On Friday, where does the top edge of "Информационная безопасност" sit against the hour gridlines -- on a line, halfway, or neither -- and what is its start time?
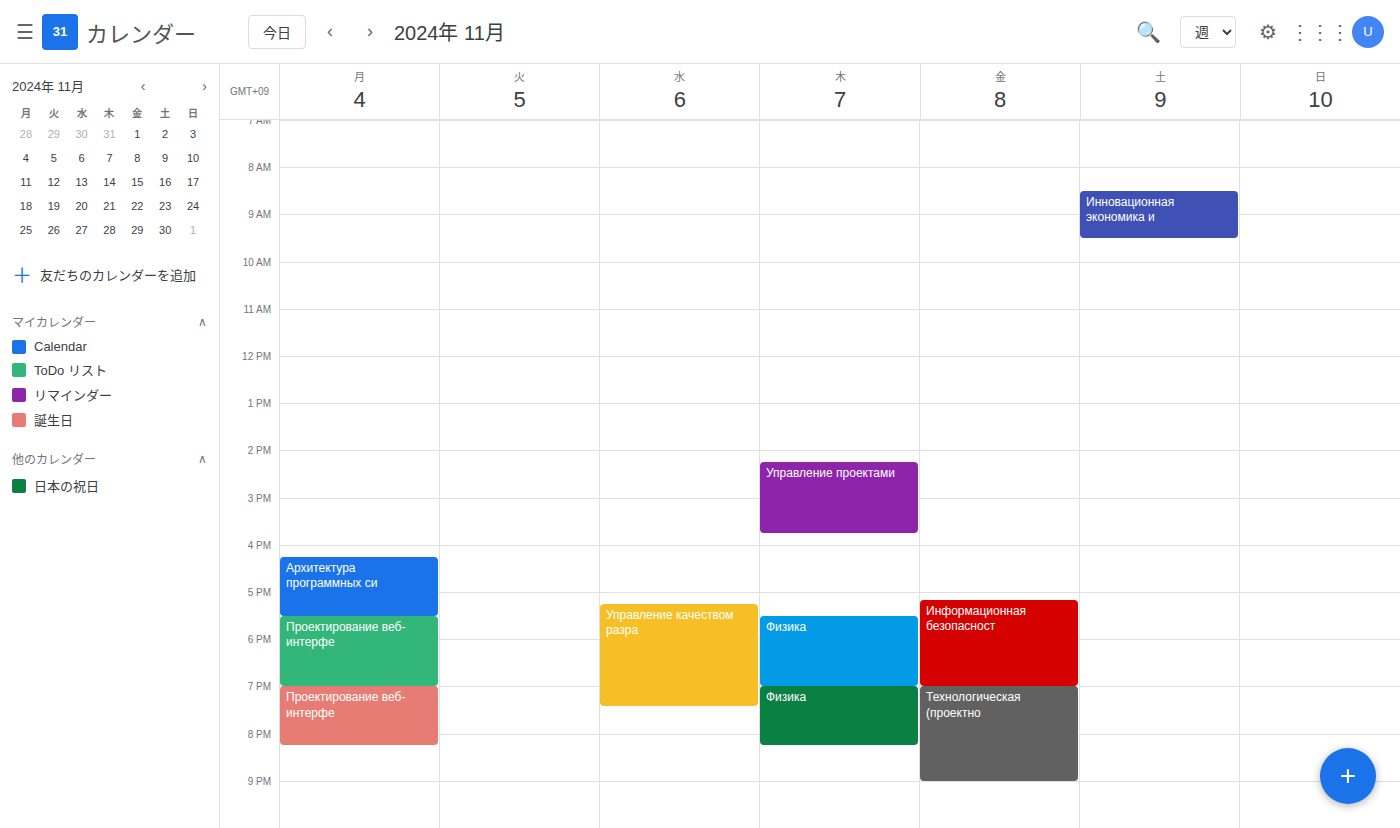
5:10 PM -- neither: 10 minutes below the 5 PM line and 50 minutes above the 6 PM line.